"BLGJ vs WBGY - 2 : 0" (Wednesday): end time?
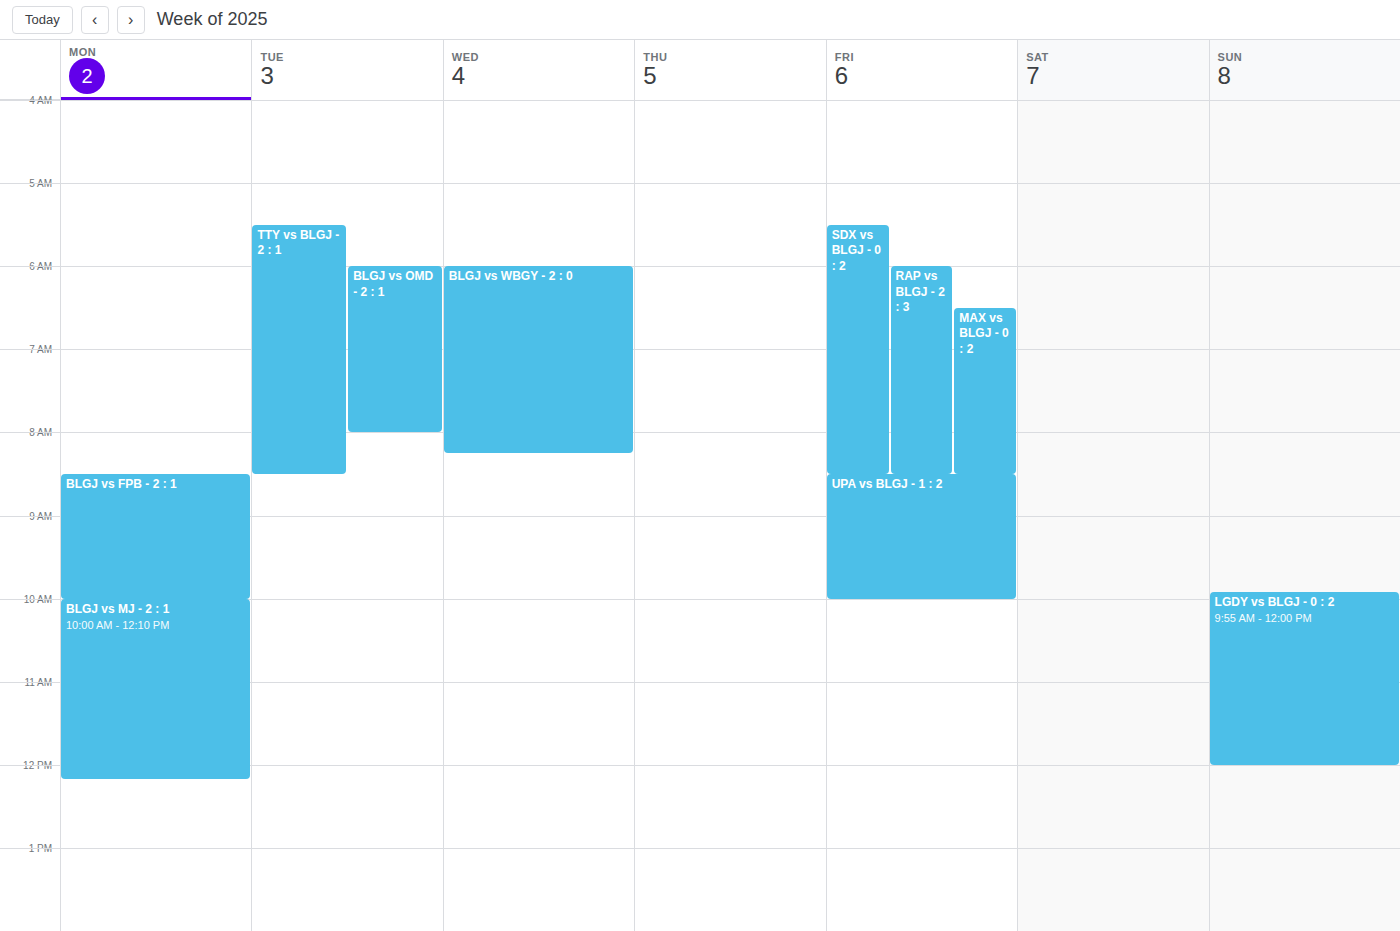
8:15 AM